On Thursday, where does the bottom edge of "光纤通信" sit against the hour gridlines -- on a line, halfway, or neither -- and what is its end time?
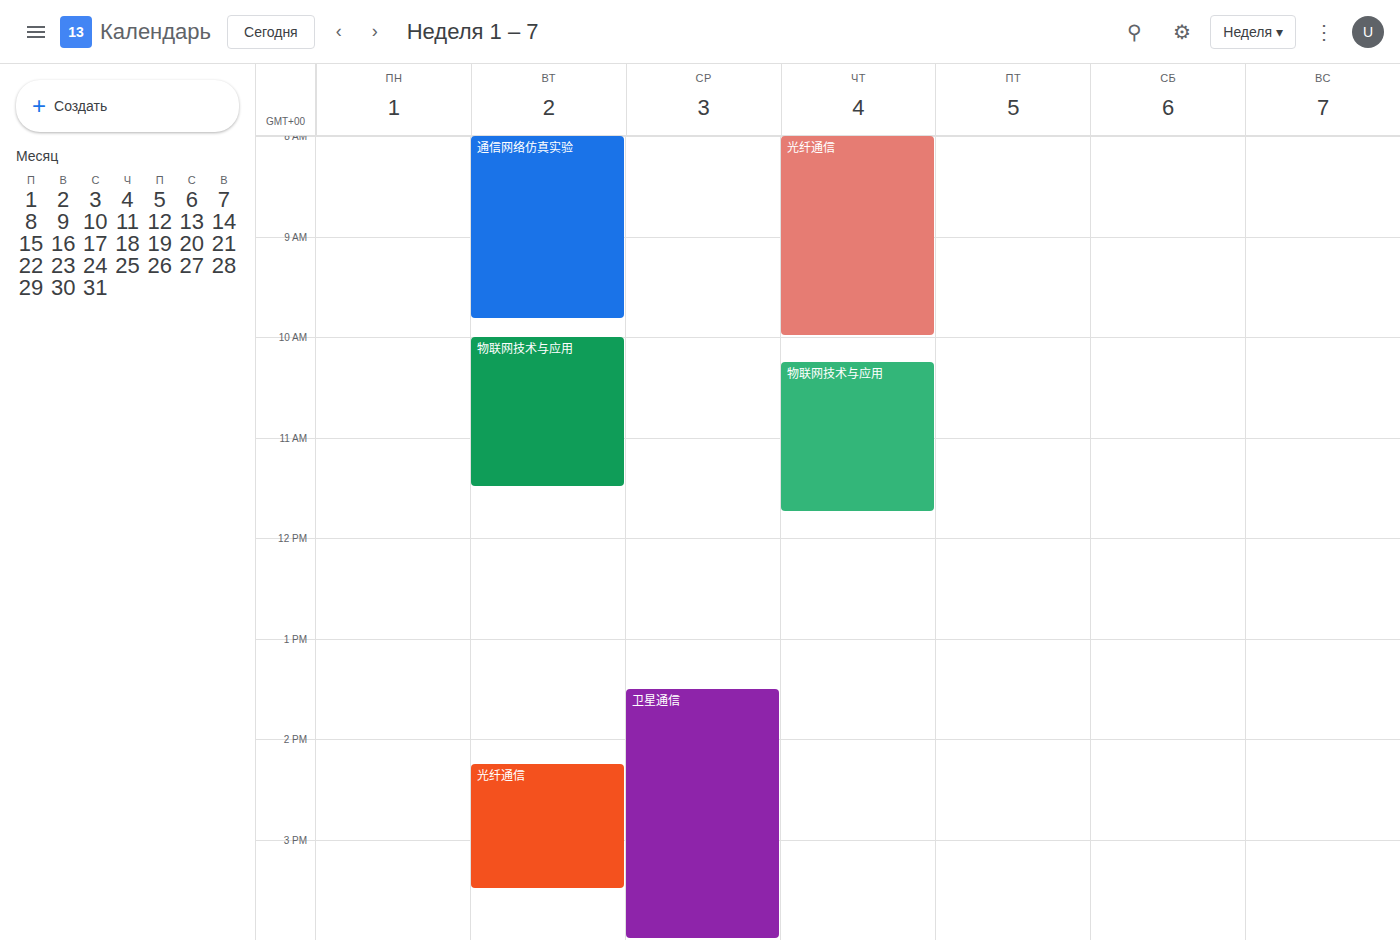
10:00 AM -- exactly on the 10 AM line.